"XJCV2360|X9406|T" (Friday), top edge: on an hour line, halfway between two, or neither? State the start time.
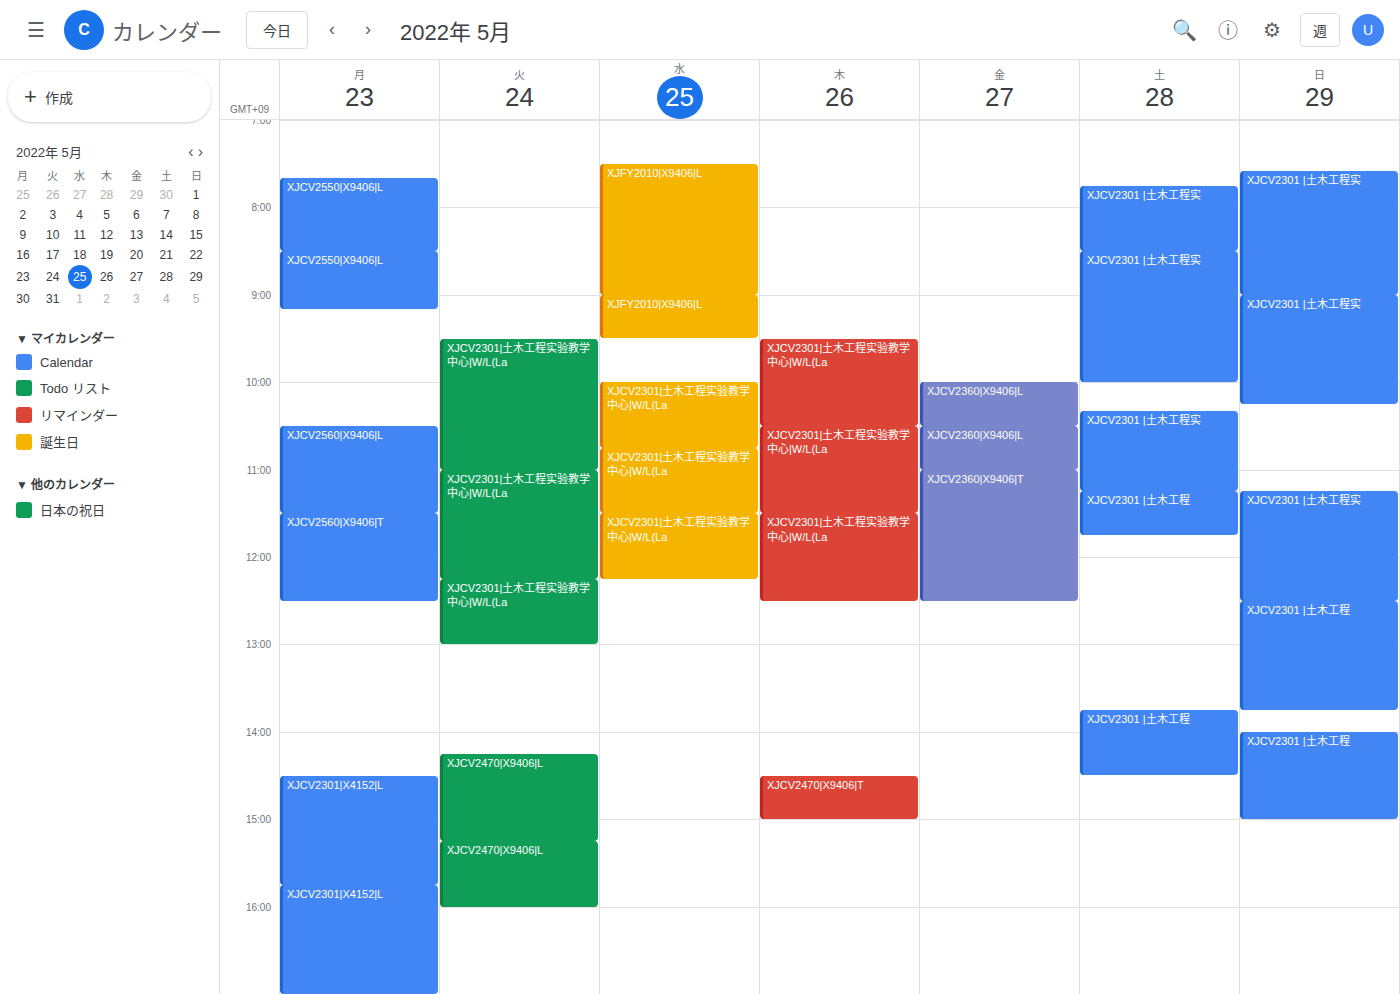
11:00 AM -- exactly on the 11 AM line.